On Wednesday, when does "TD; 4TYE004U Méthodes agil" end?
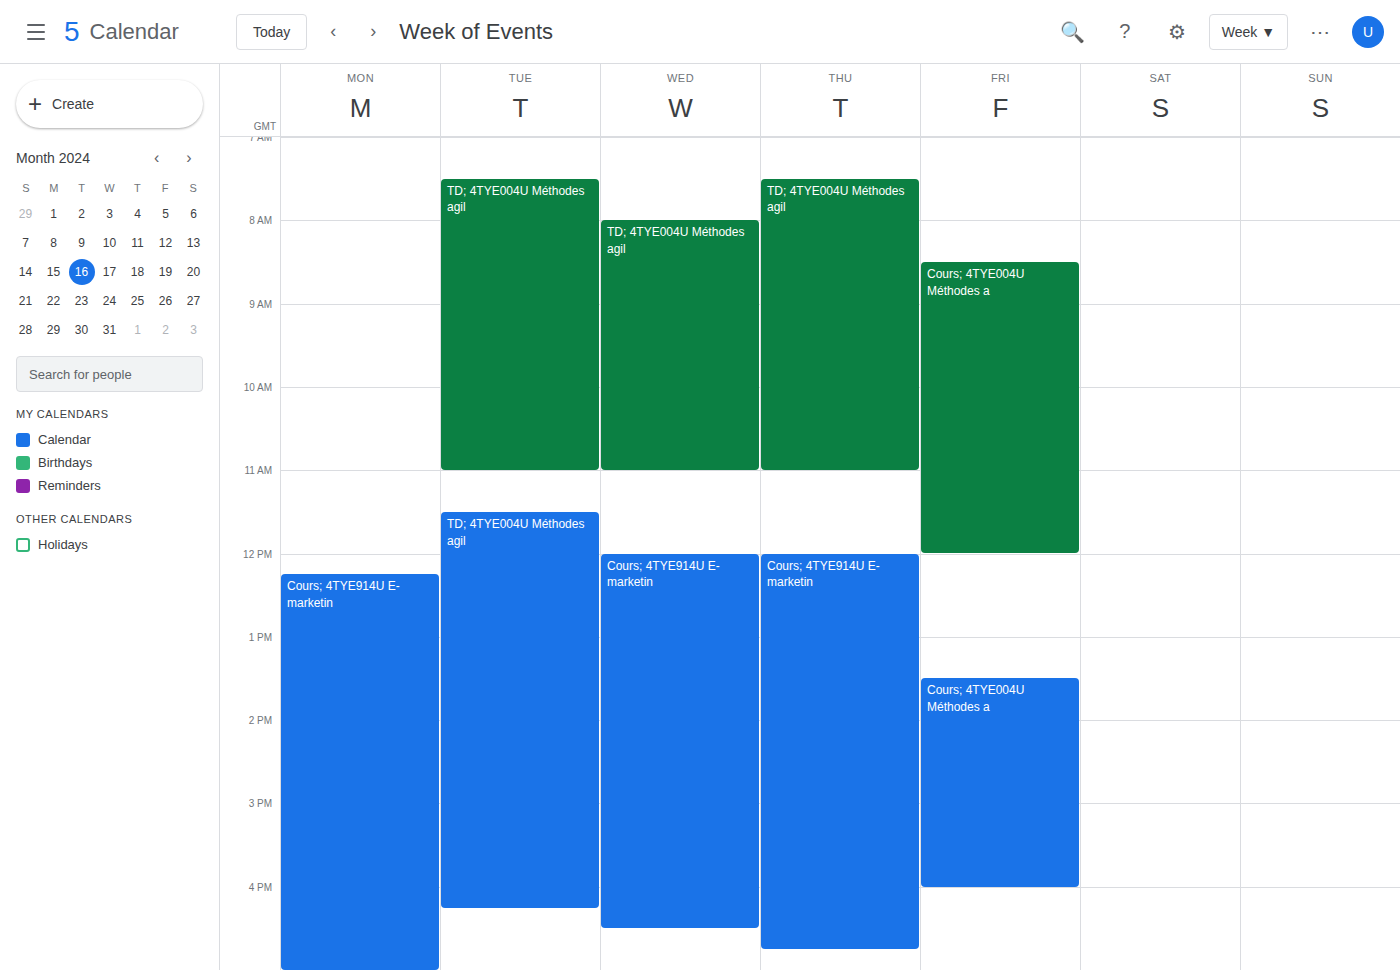
11:00